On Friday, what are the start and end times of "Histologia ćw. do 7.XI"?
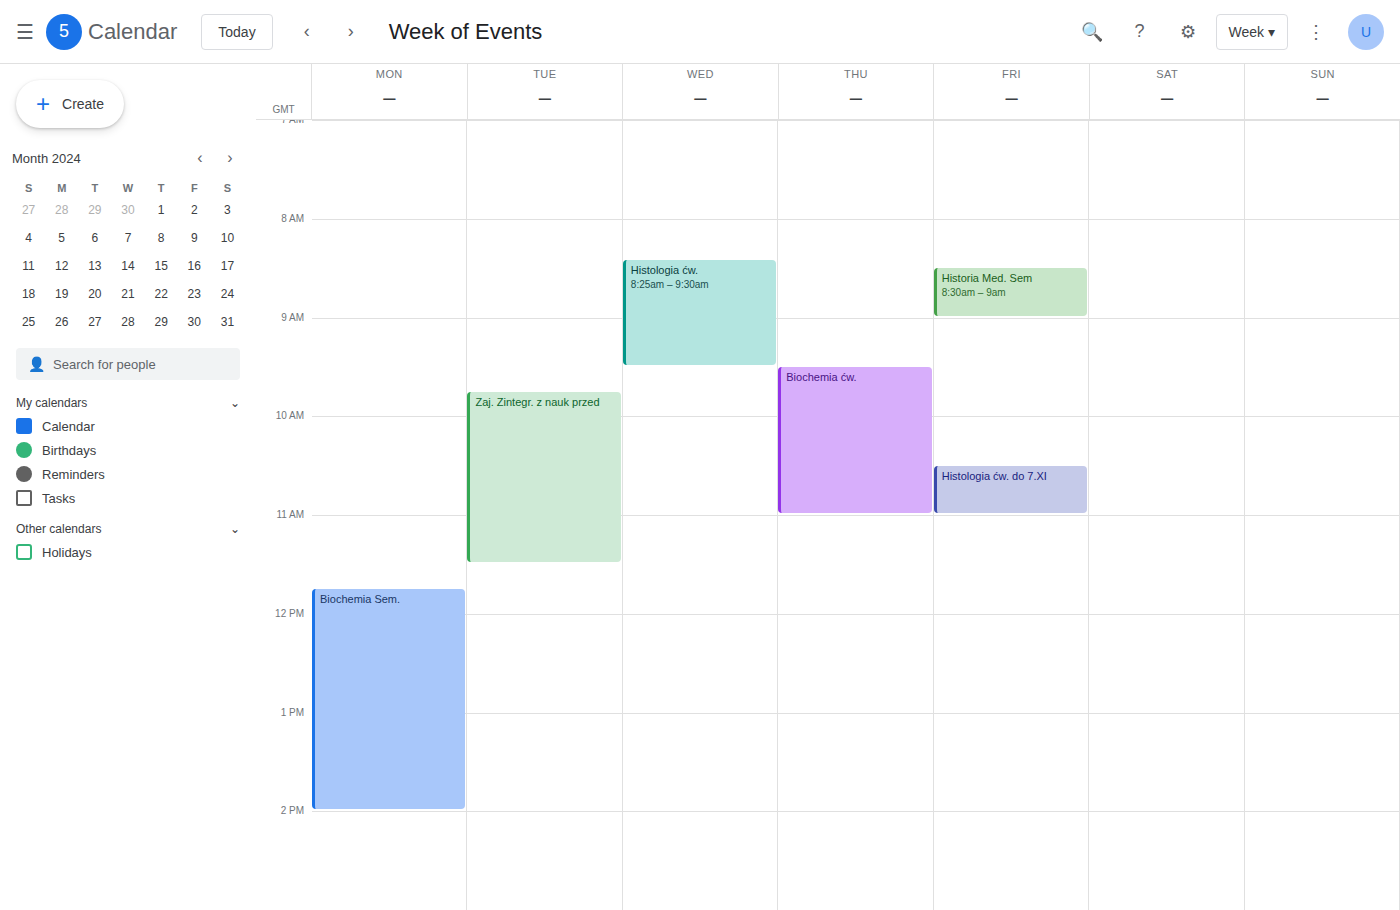
10:30 to 11:00